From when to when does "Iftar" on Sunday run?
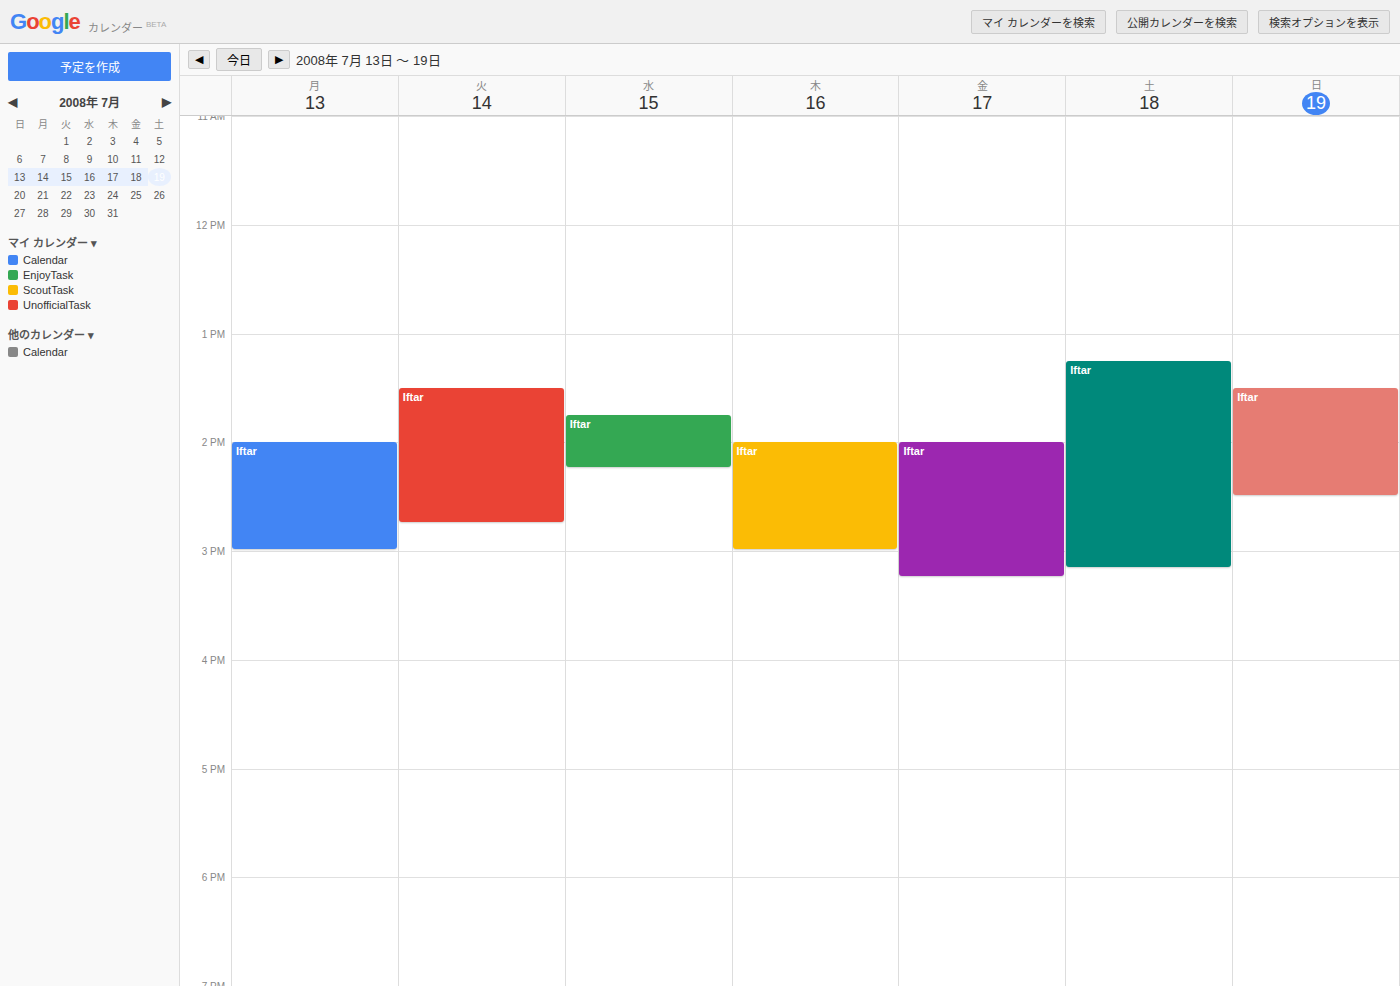
1:30 PM to 2:30 PM